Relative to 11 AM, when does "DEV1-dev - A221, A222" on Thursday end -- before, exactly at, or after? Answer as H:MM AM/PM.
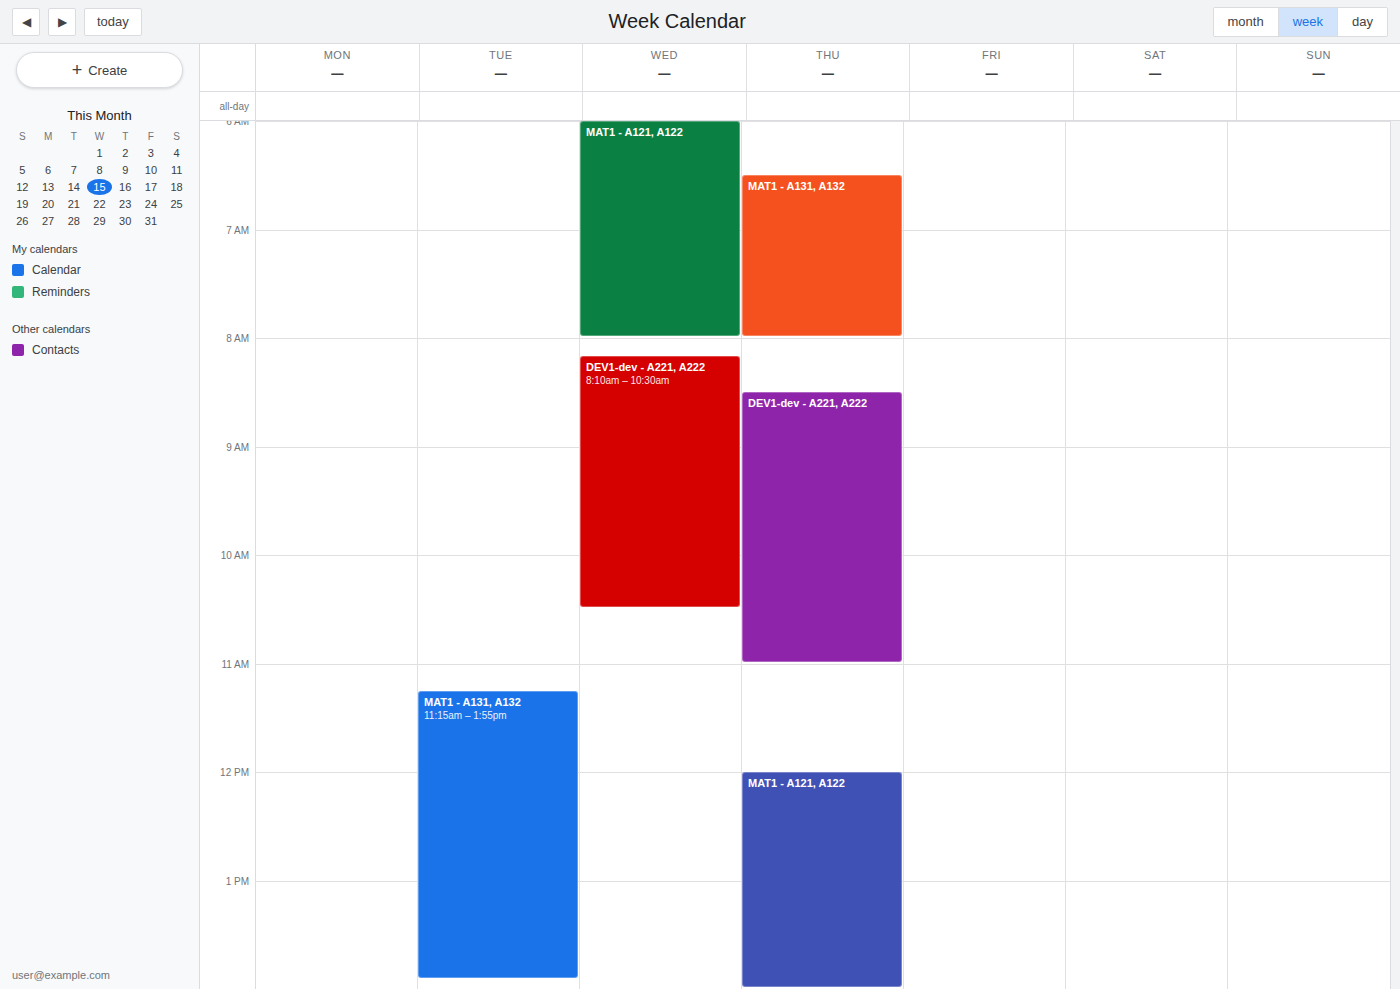
11:00 AM -- exactly at 11 AM, on the 11 AM line.